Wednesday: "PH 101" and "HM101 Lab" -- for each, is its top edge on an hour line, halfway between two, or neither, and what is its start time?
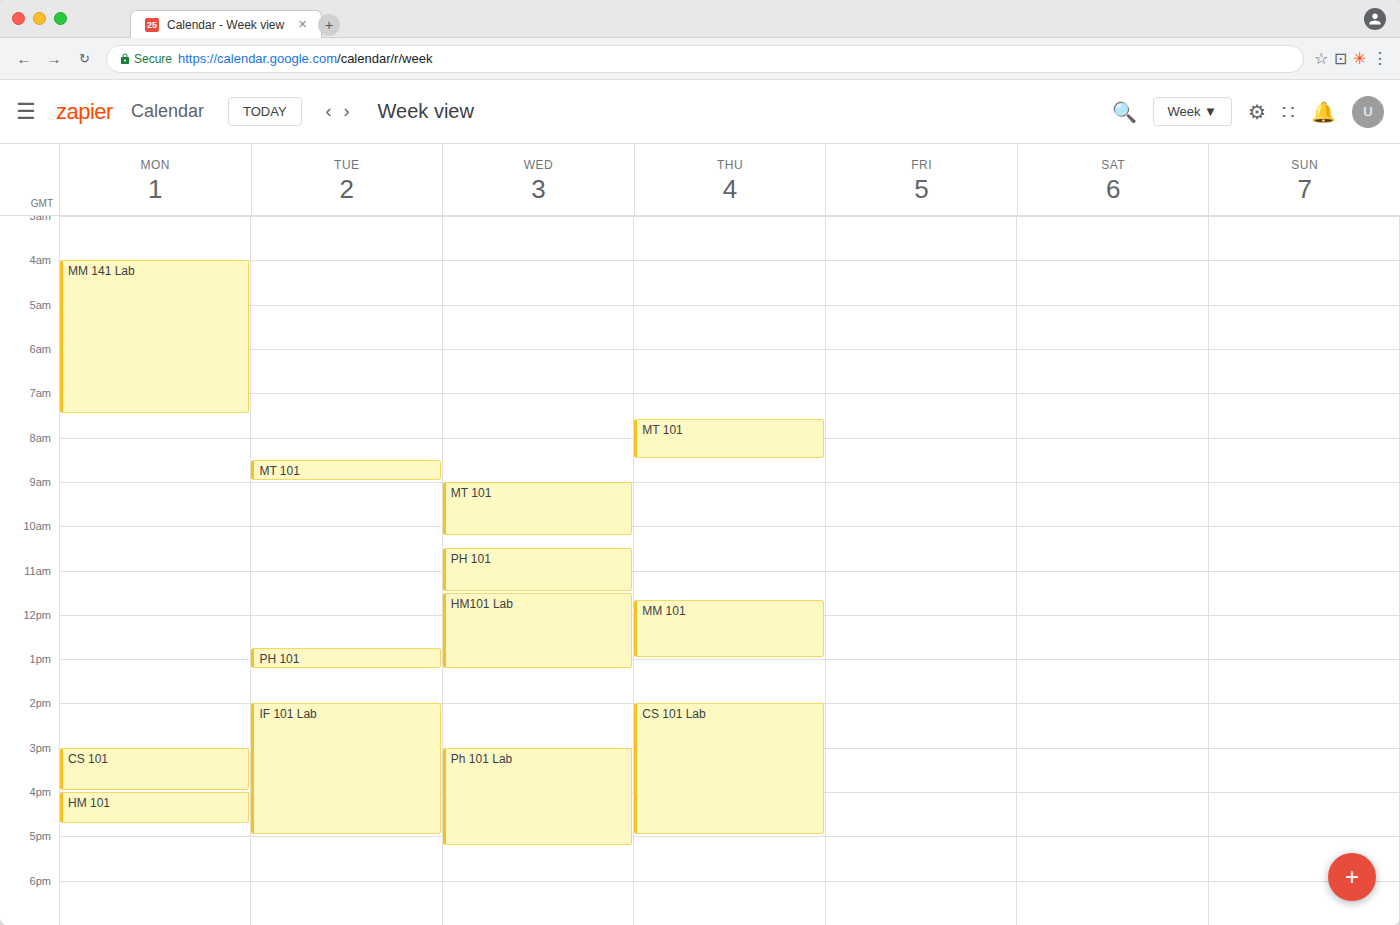
"PH 101": 10:30 AM, halfway between the 10 AM and 11 AM lines. "HM101 Lab": 11:30 AM, halfway between the 11 AM and 12 PM lines.